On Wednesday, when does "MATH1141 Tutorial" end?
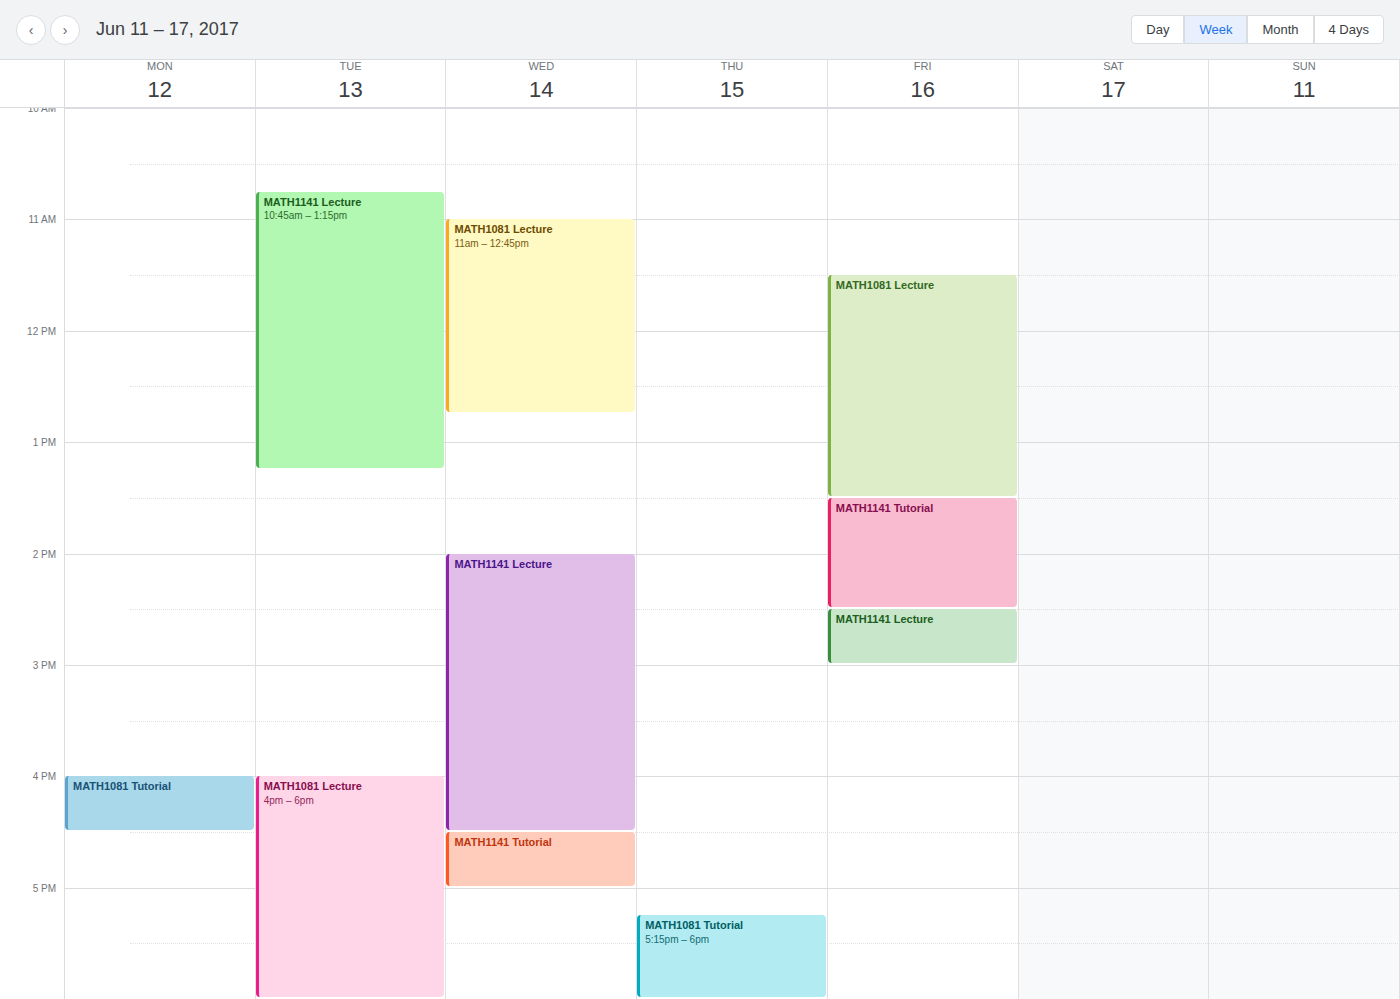
5:00 PM